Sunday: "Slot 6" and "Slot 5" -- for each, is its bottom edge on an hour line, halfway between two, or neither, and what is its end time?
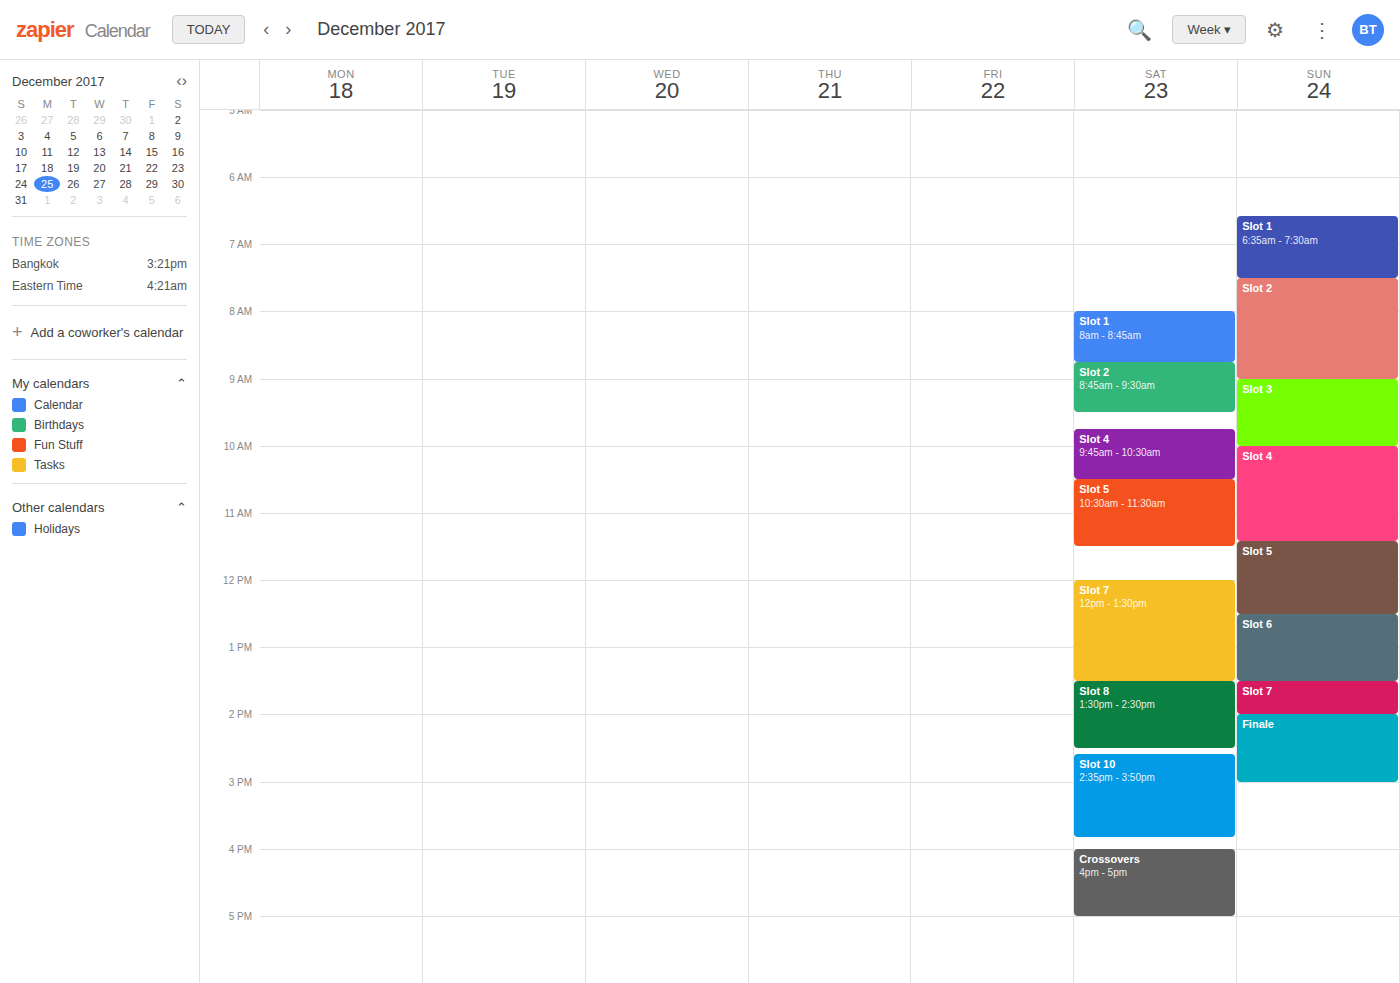
"Slot 6": 1:30 PM, halfway between the 1 PM and 2 PM lines. "Slot 5": 12:30 PM, halfway between the 12 PM and 1 PM lines.